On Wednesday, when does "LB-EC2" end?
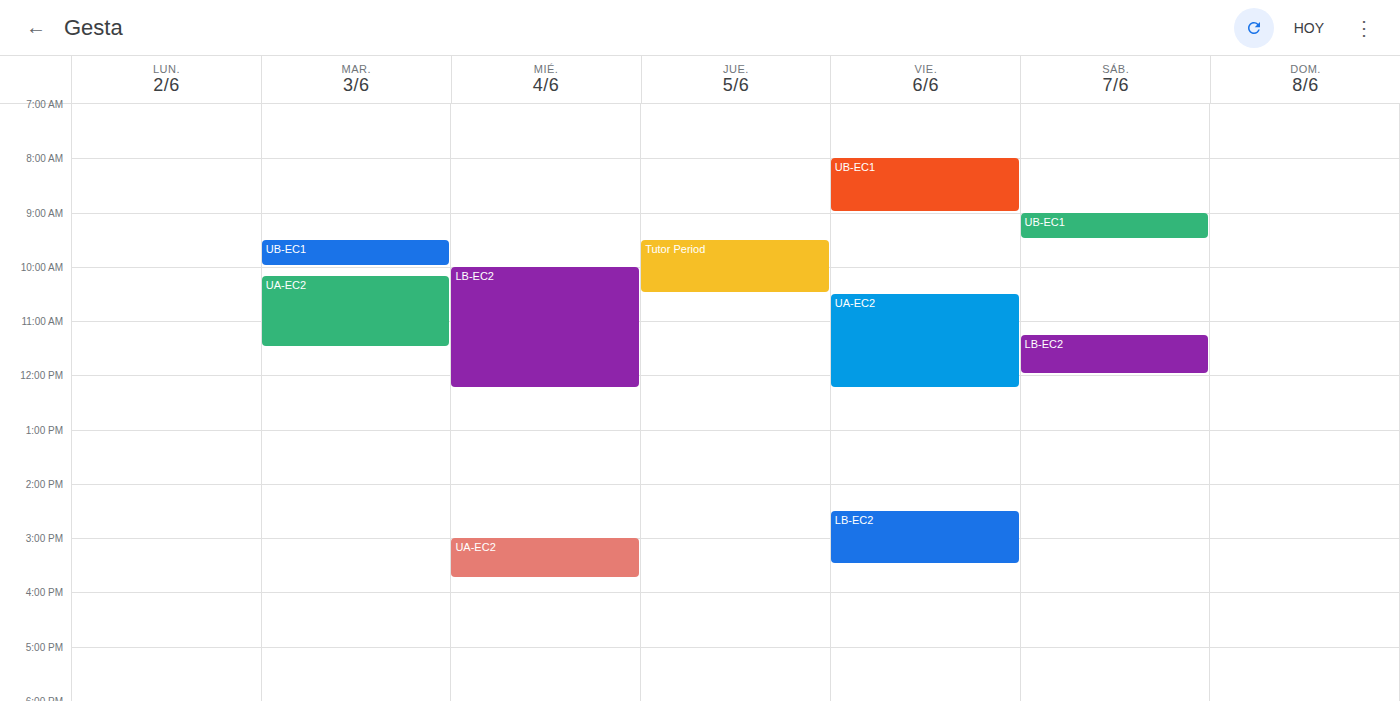
12:15 PM